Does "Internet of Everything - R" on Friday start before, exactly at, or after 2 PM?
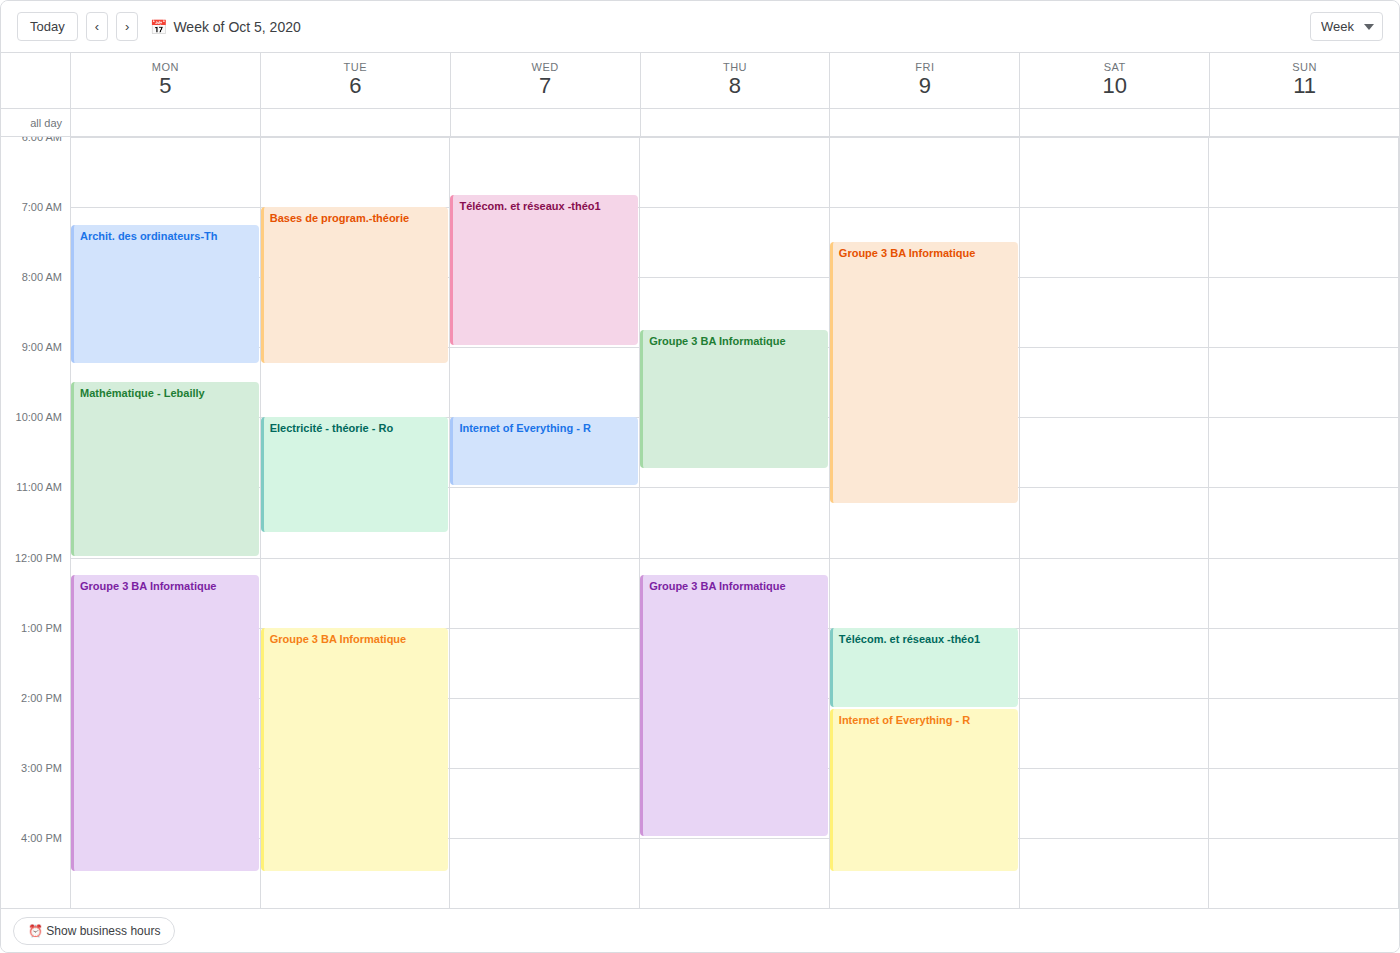
2:10 PM -- after 2 PM, 10 minutes below the 2 PM line.